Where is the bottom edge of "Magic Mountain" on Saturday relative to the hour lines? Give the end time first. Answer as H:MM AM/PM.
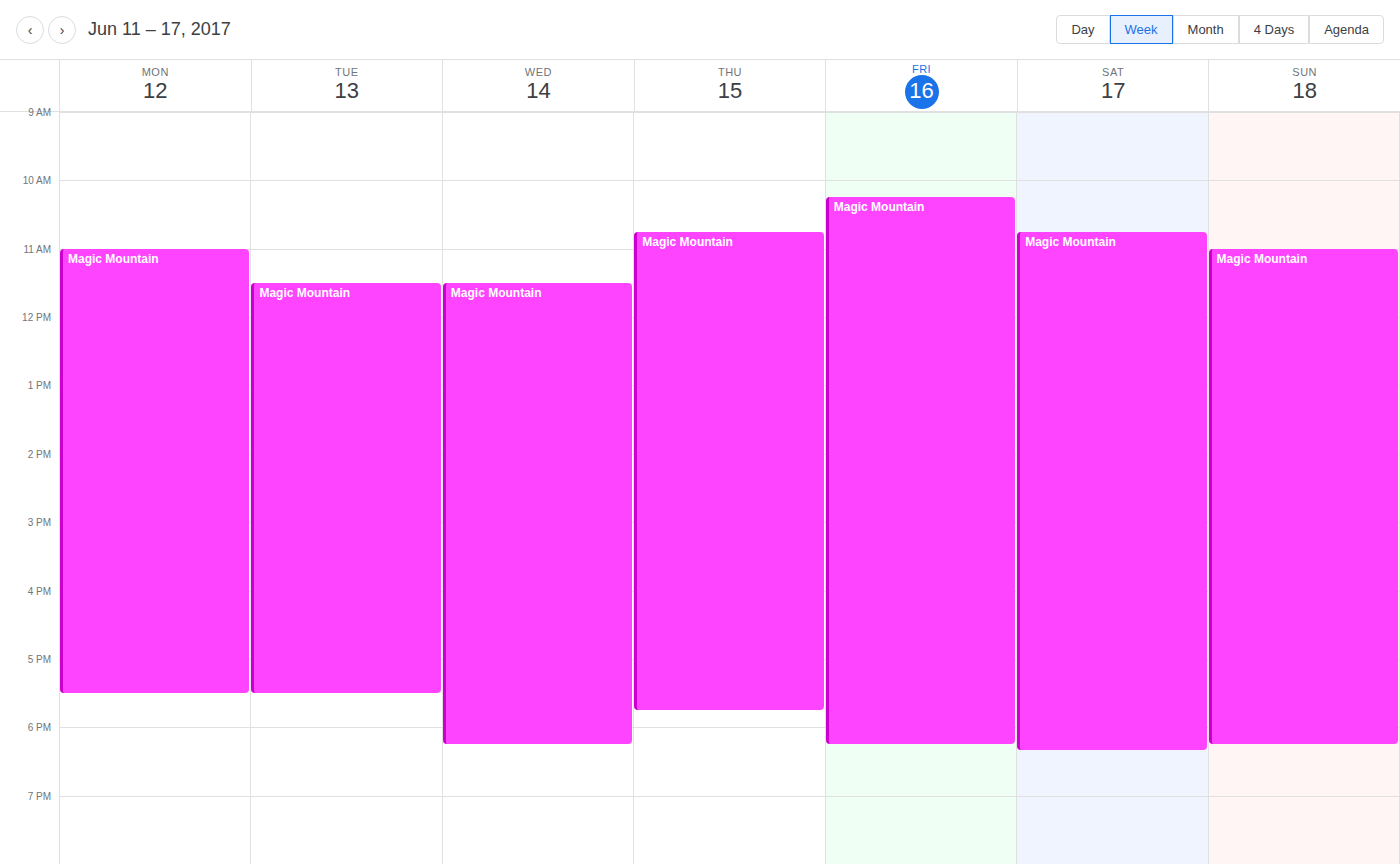
6:20 PM -- neither: 20 minutes below the 6 PM line and 40 minutes above the 7 PM line.